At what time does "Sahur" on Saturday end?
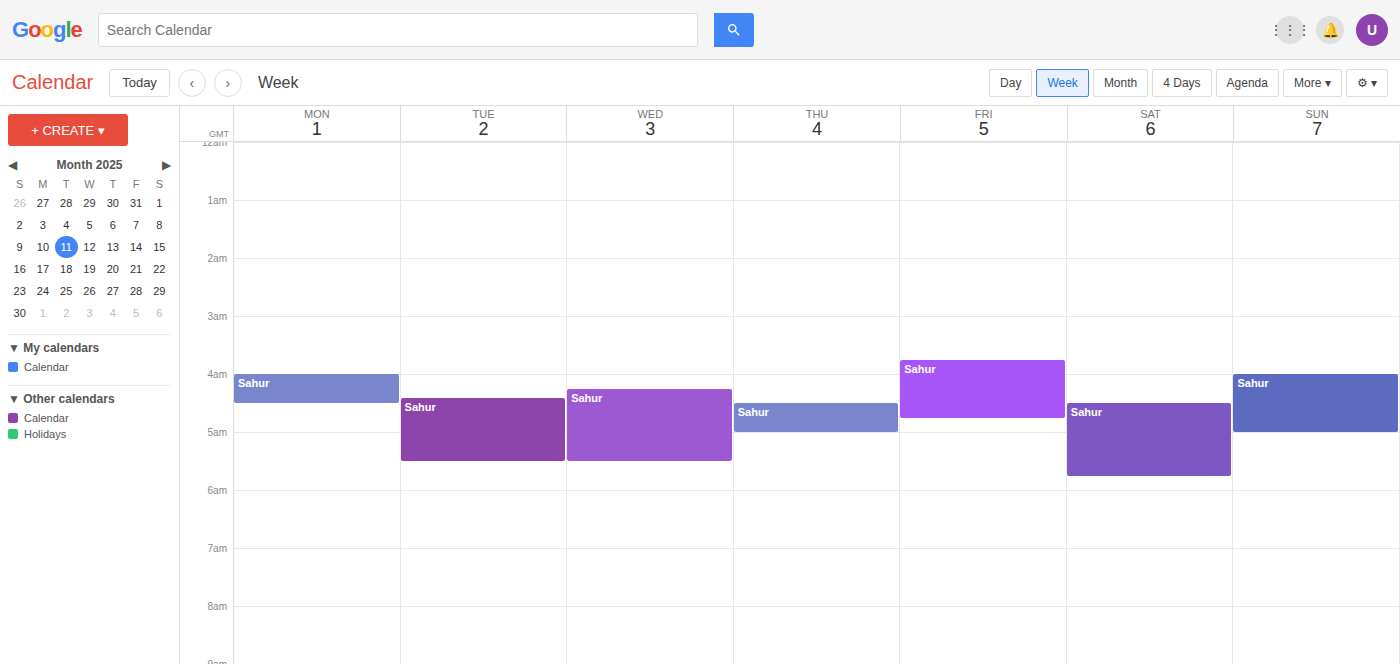
5:45 AM